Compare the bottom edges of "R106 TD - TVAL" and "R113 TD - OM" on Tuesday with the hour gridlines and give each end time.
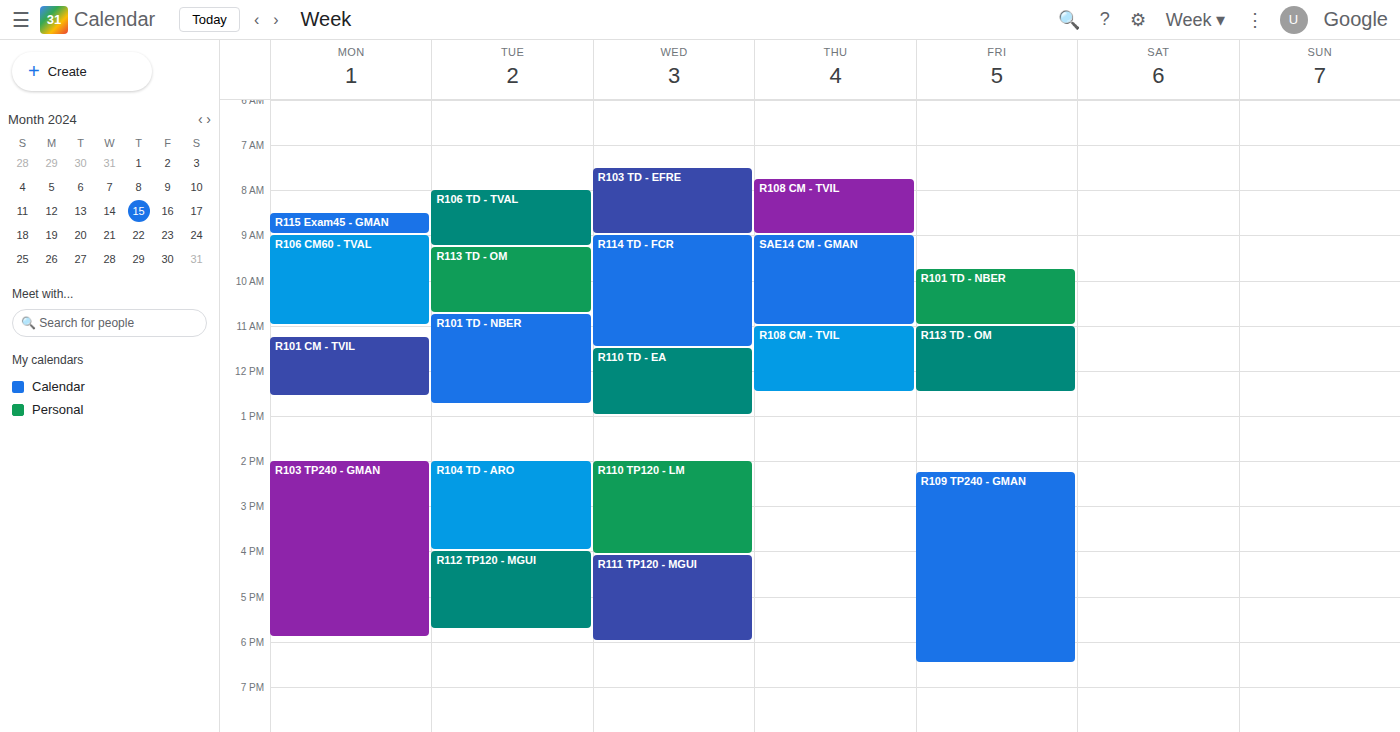
"R106 TD - TVAL": 9:15 AM, neither: a quarter of the way from the 9 AM line to the 10 AM line. "R113 TD - OM": 10:45 AM, neither: three quarters of the way from the 10 AM line to the 11 AM line.